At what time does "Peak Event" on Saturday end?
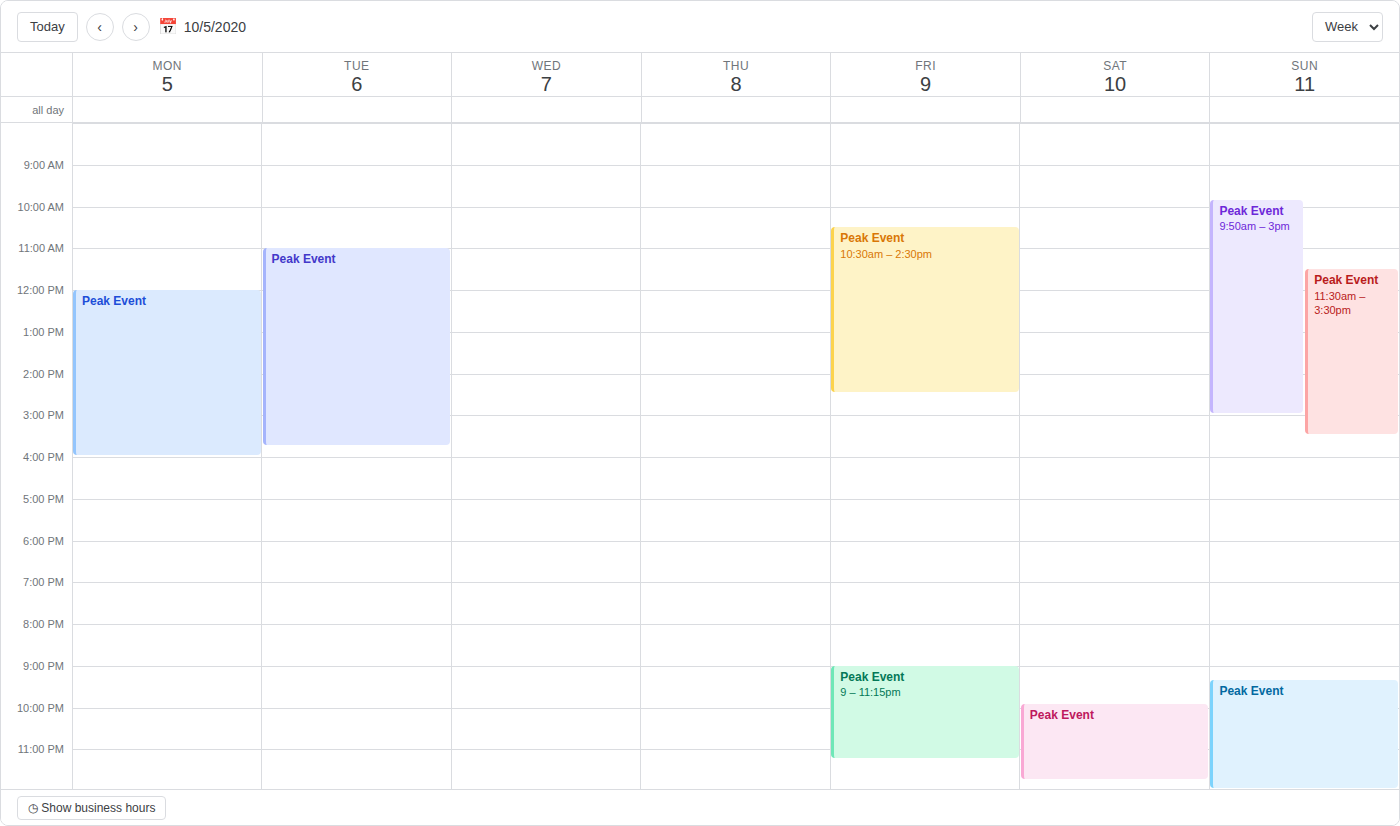
11:45 PM